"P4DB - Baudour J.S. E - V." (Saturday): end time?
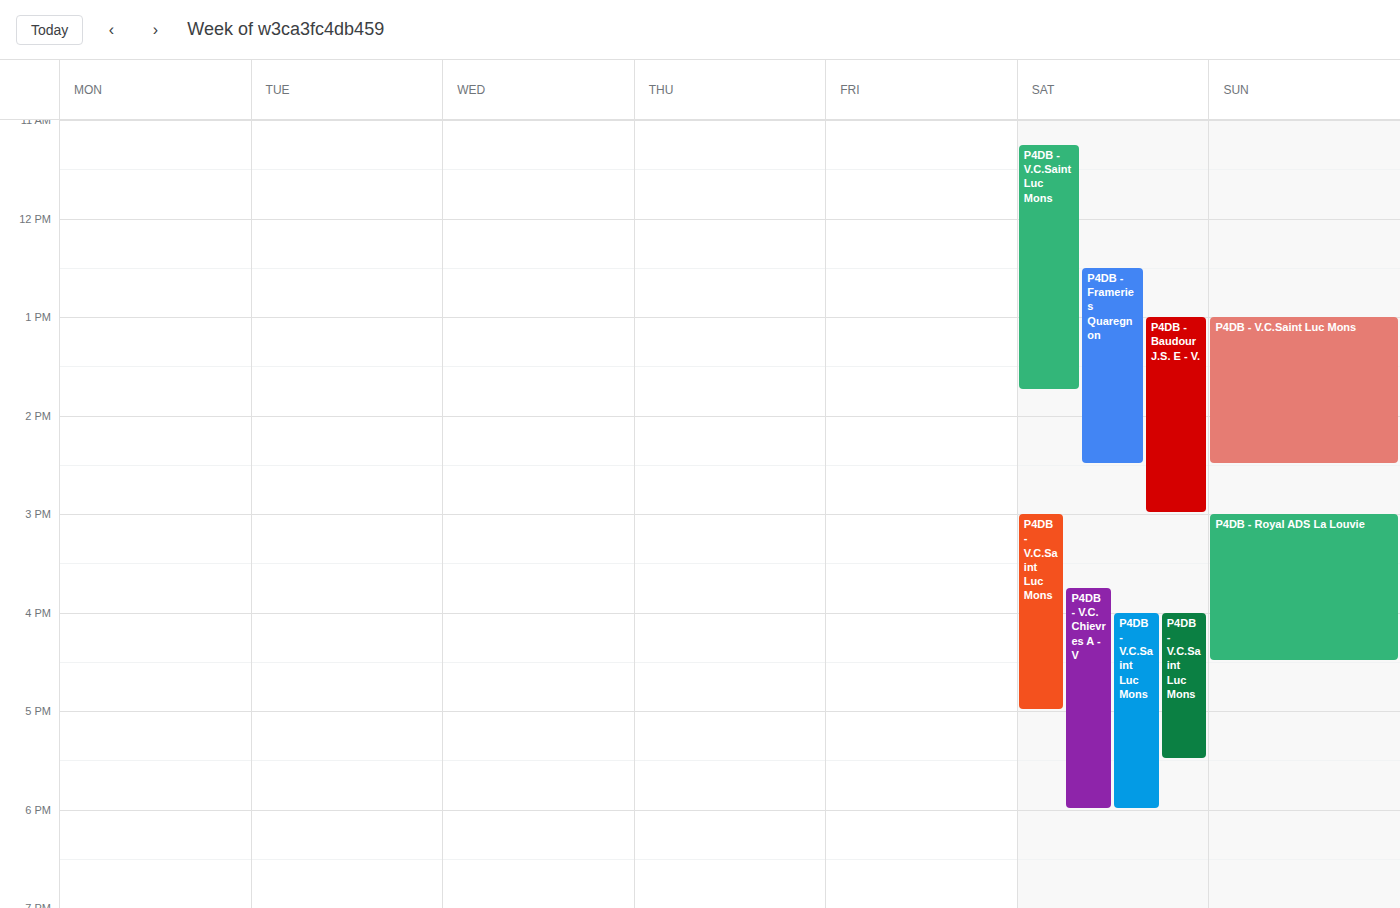
3:00 PM